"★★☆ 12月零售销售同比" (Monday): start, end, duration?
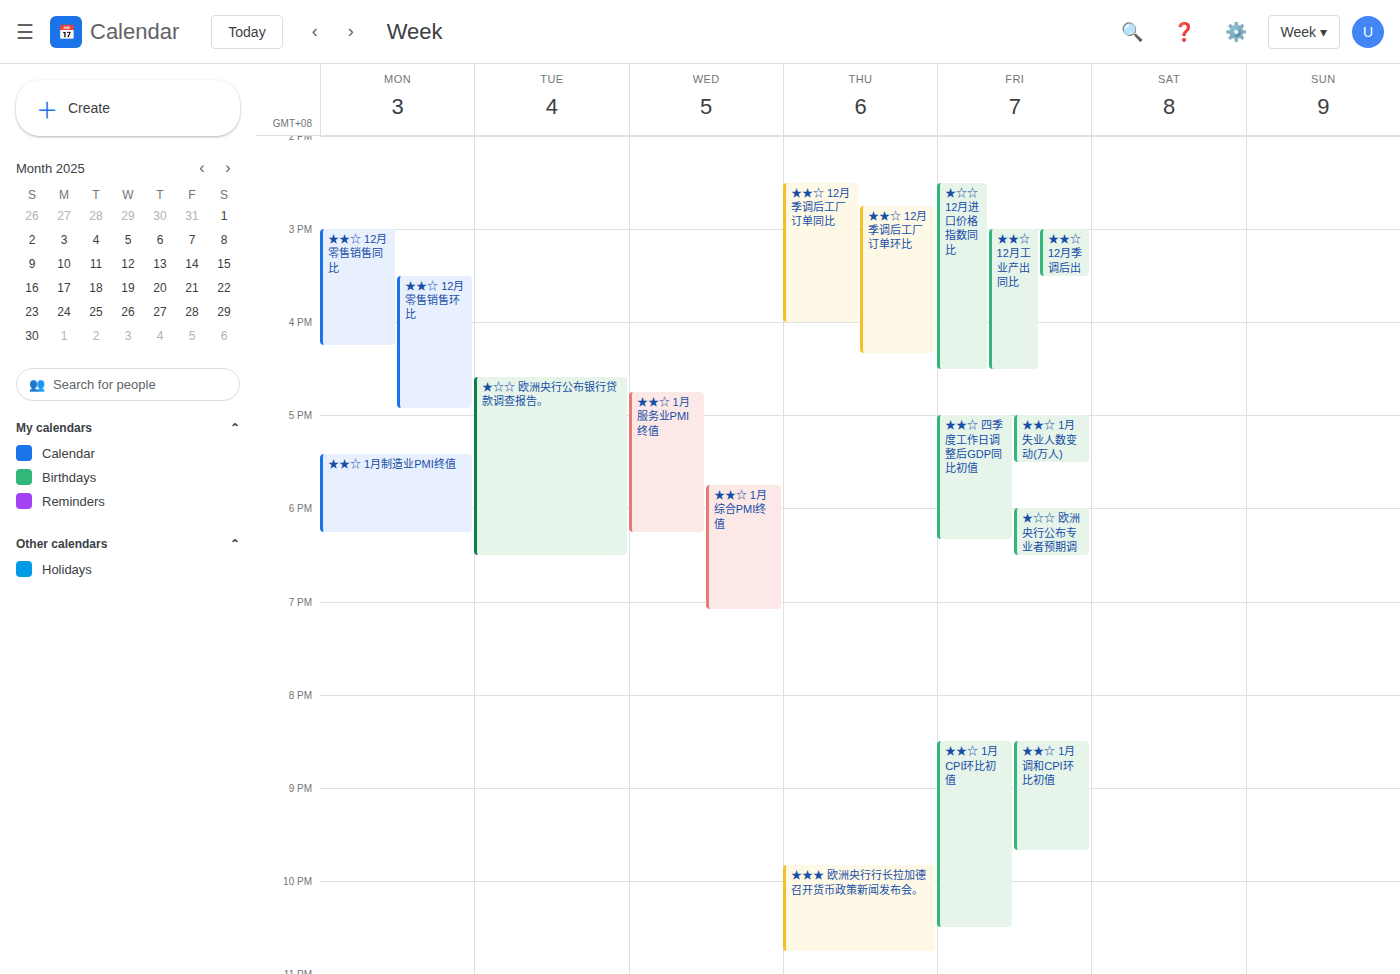
3:00 PM to 4:15 PM, 1 hour 15 minutes